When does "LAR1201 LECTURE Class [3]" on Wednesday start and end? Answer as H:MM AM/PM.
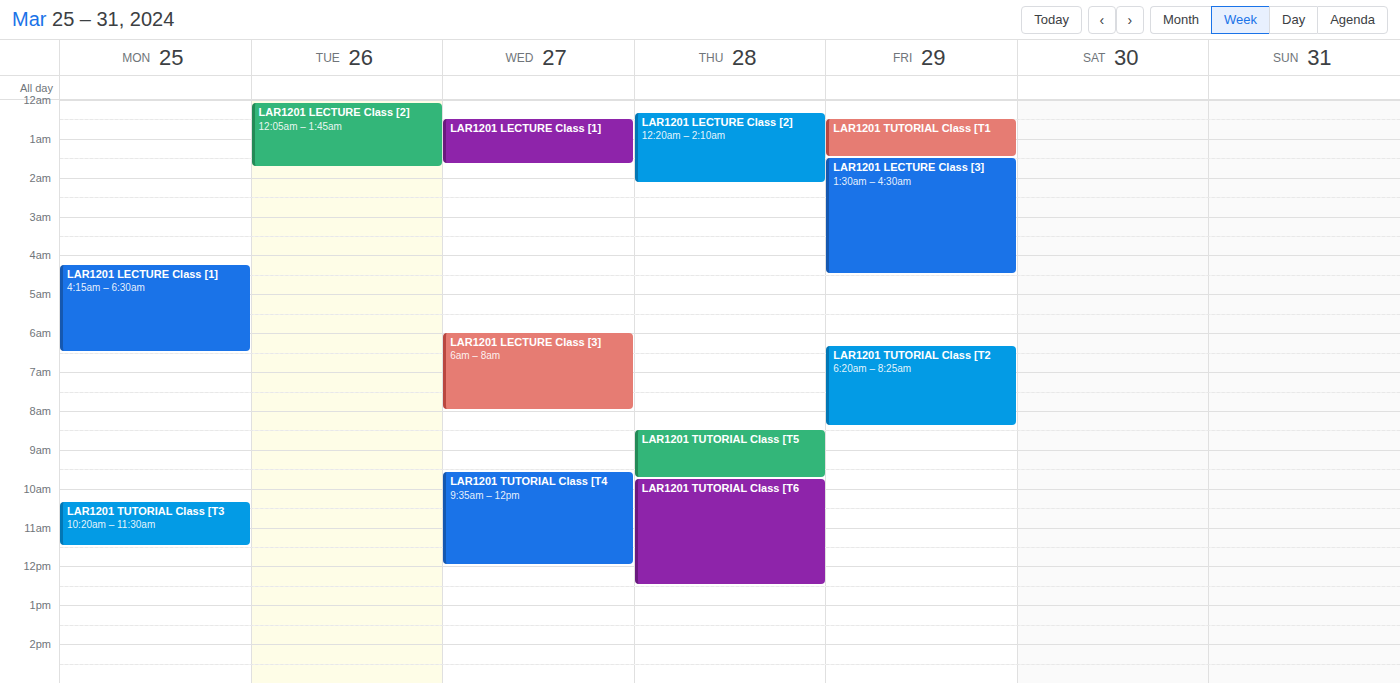
6:00 AM to 8:00 AM